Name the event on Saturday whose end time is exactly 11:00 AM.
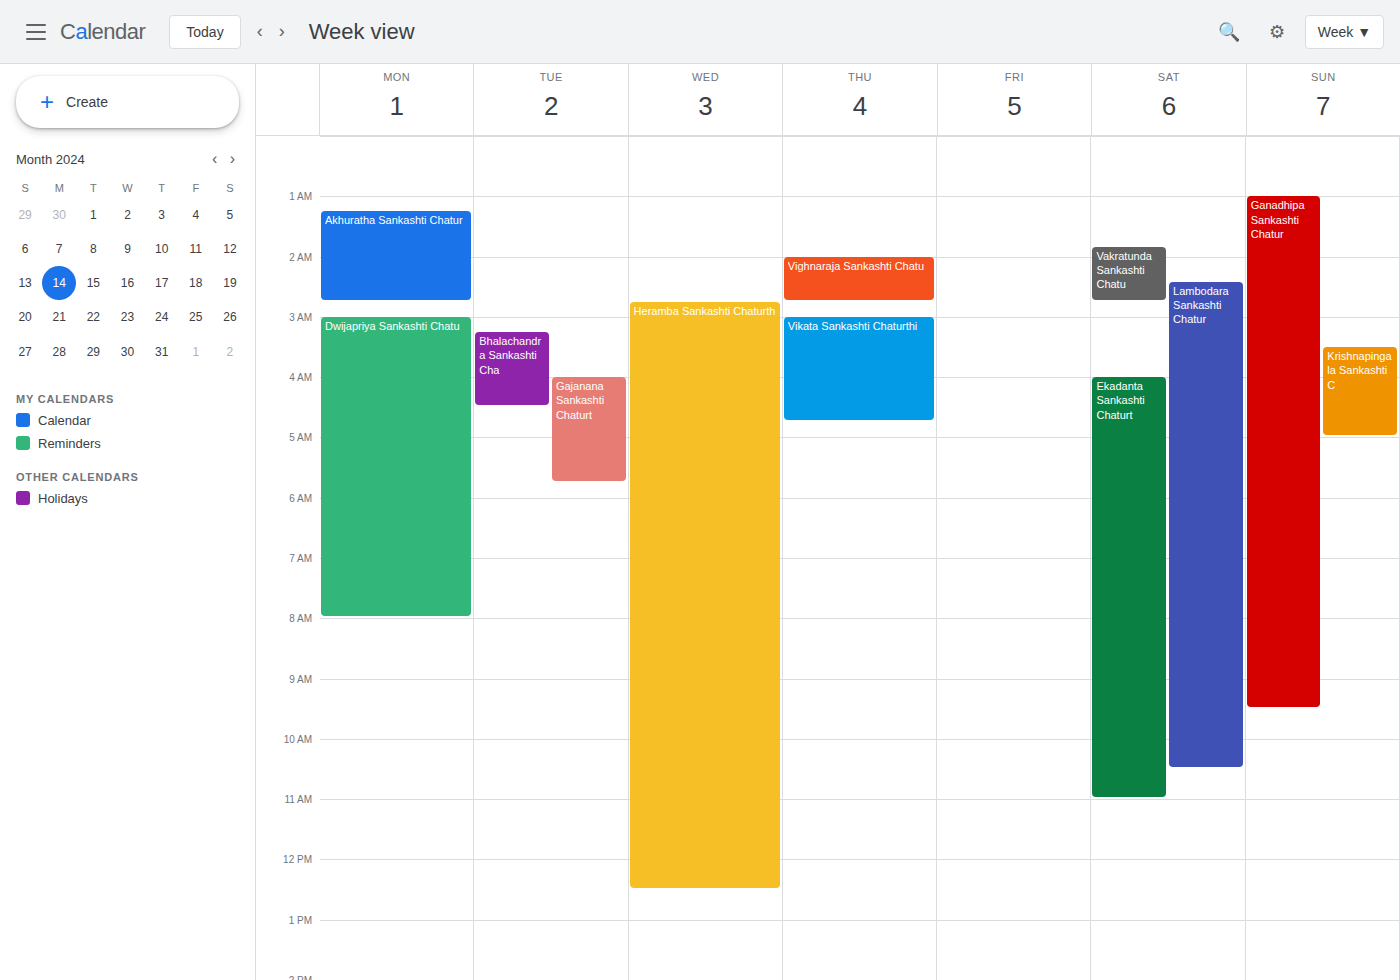
"Ekadanta Sankashti Chaturt"